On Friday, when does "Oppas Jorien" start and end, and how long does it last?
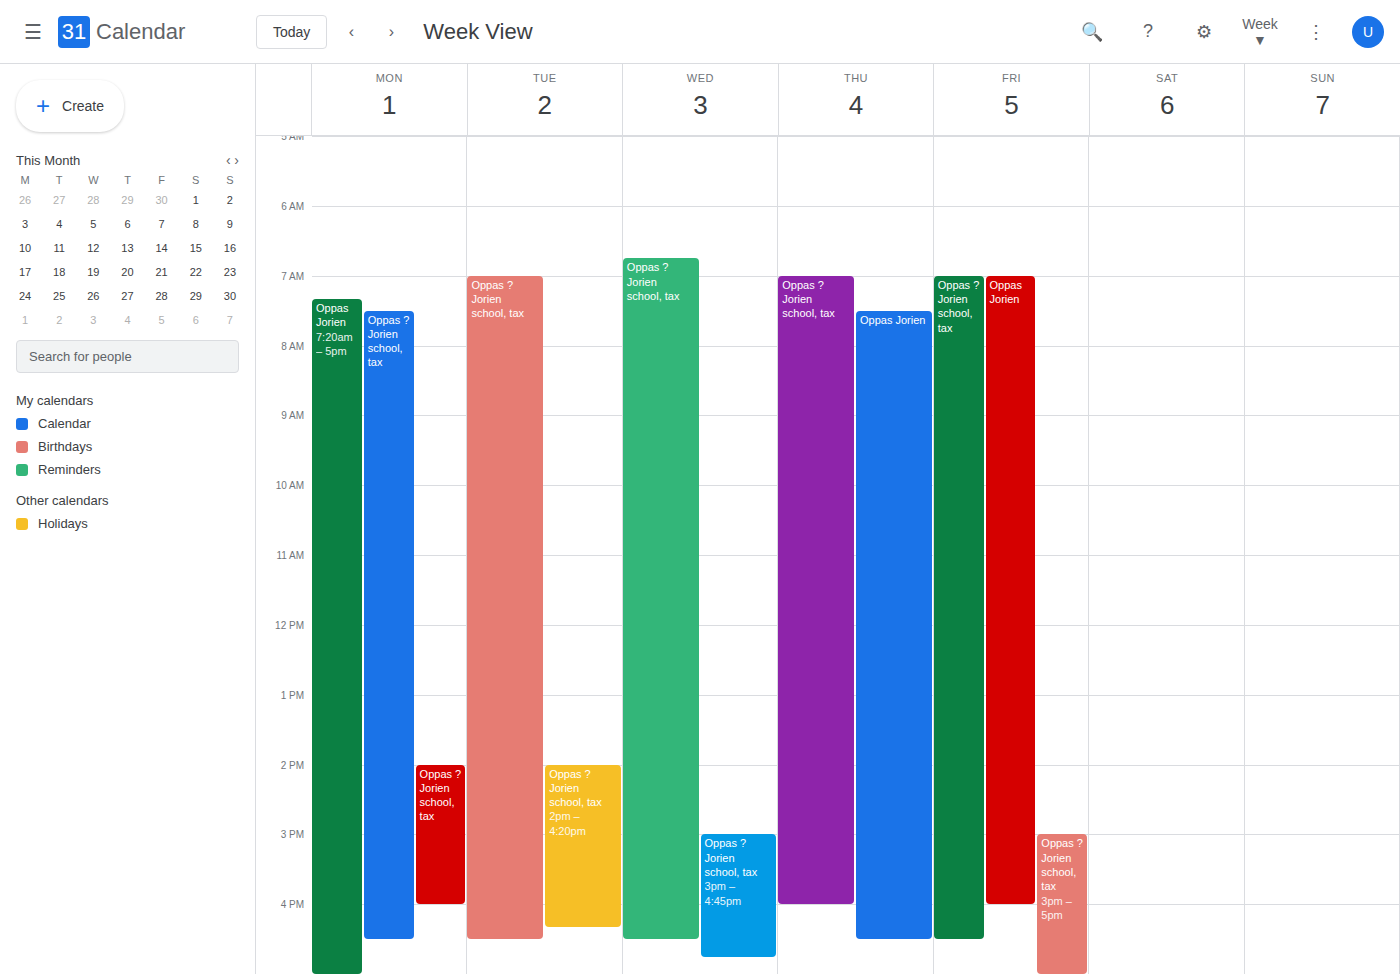
7:00 AM to 4:00 PM, 9 hours